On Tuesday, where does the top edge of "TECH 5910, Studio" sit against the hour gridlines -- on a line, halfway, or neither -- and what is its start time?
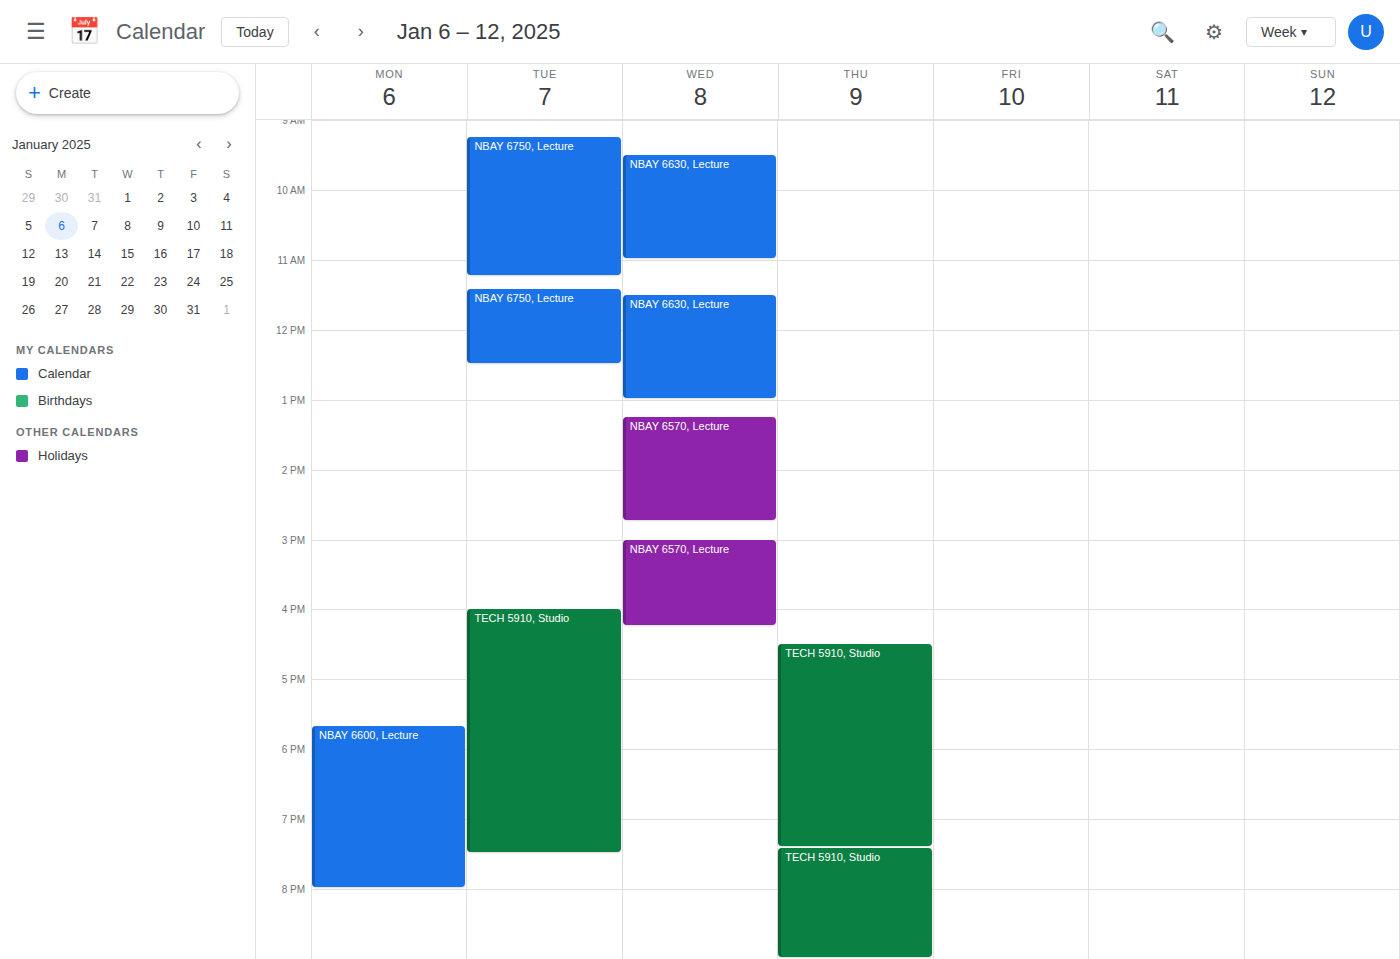
4:00 PM -- exactly on the 4 PM line.